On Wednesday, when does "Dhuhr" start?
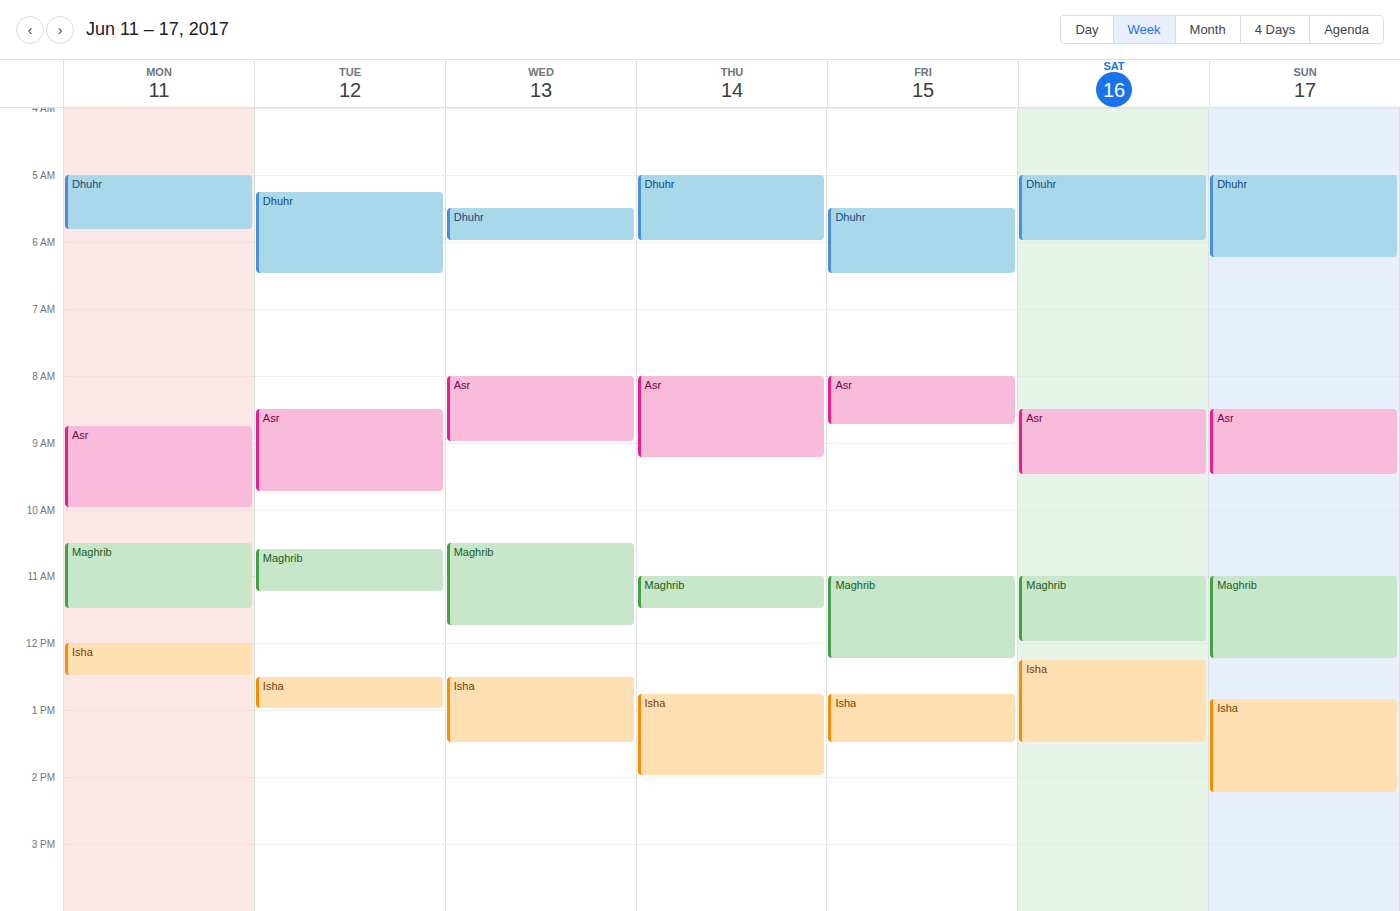
5:30 AM